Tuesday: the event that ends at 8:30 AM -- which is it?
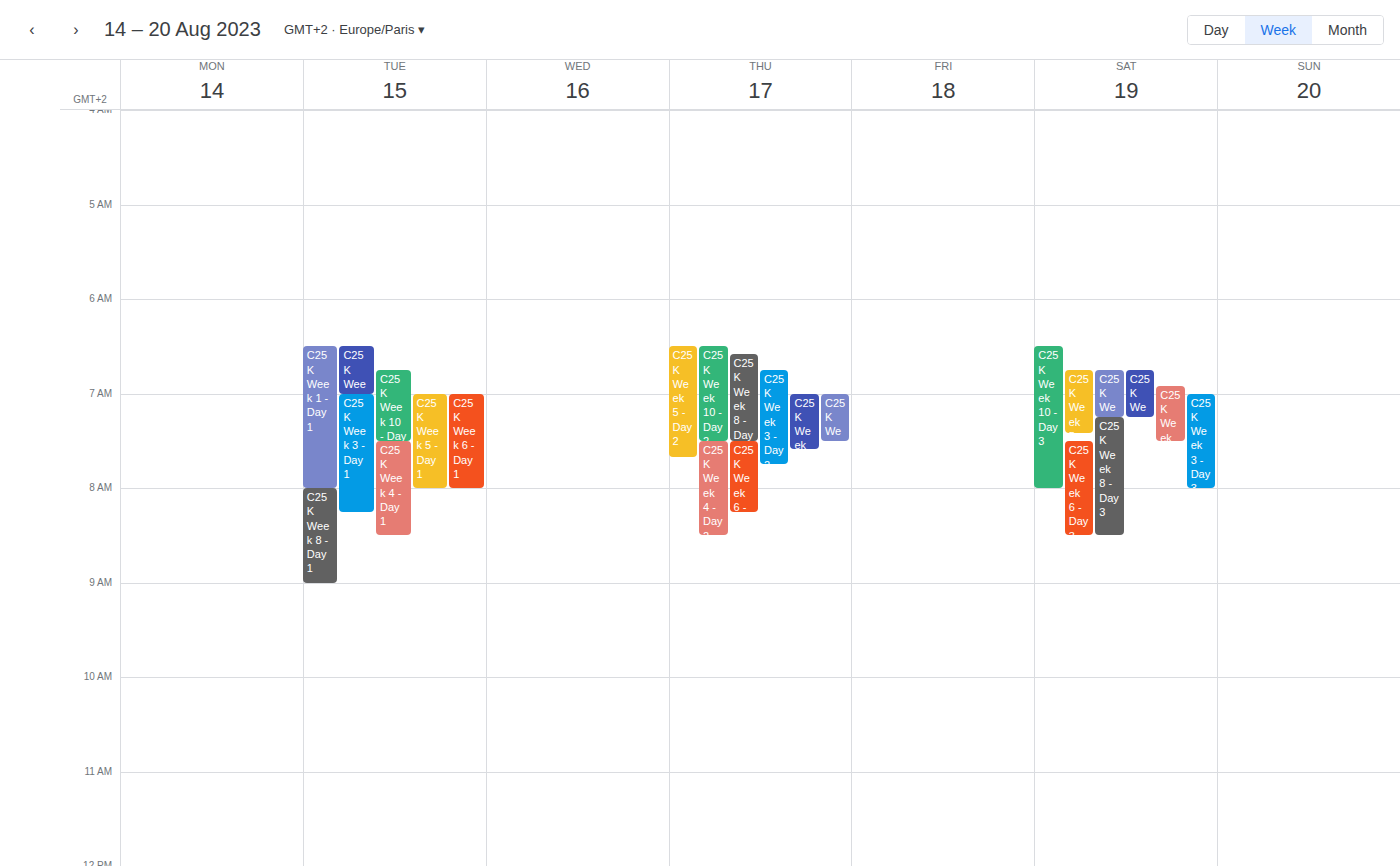
"C25K Week 4 - Day 1"